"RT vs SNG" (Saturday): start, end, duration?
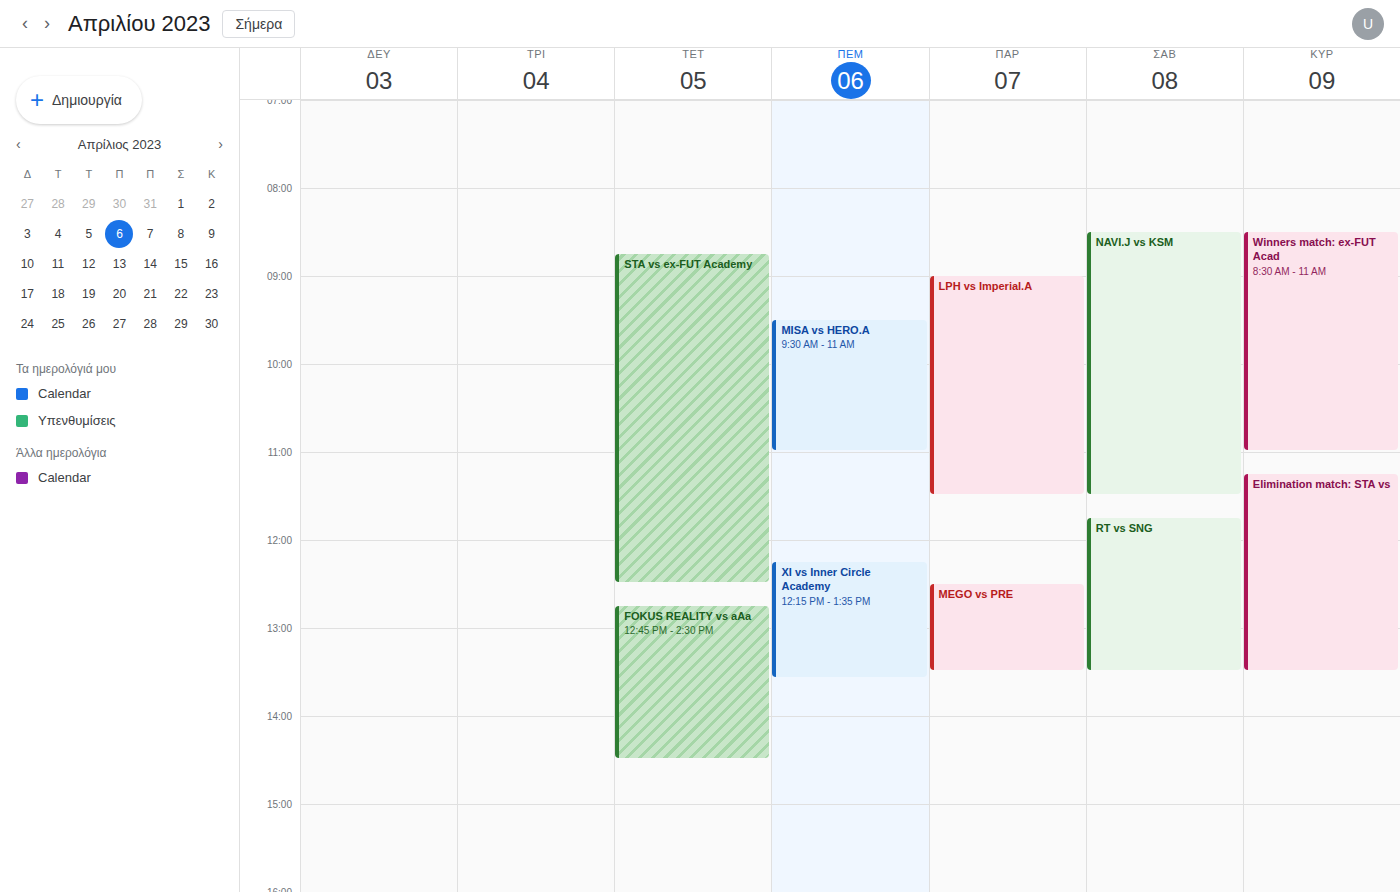
11:45 AM to 1:30 PM, 1 hour 45 minutes